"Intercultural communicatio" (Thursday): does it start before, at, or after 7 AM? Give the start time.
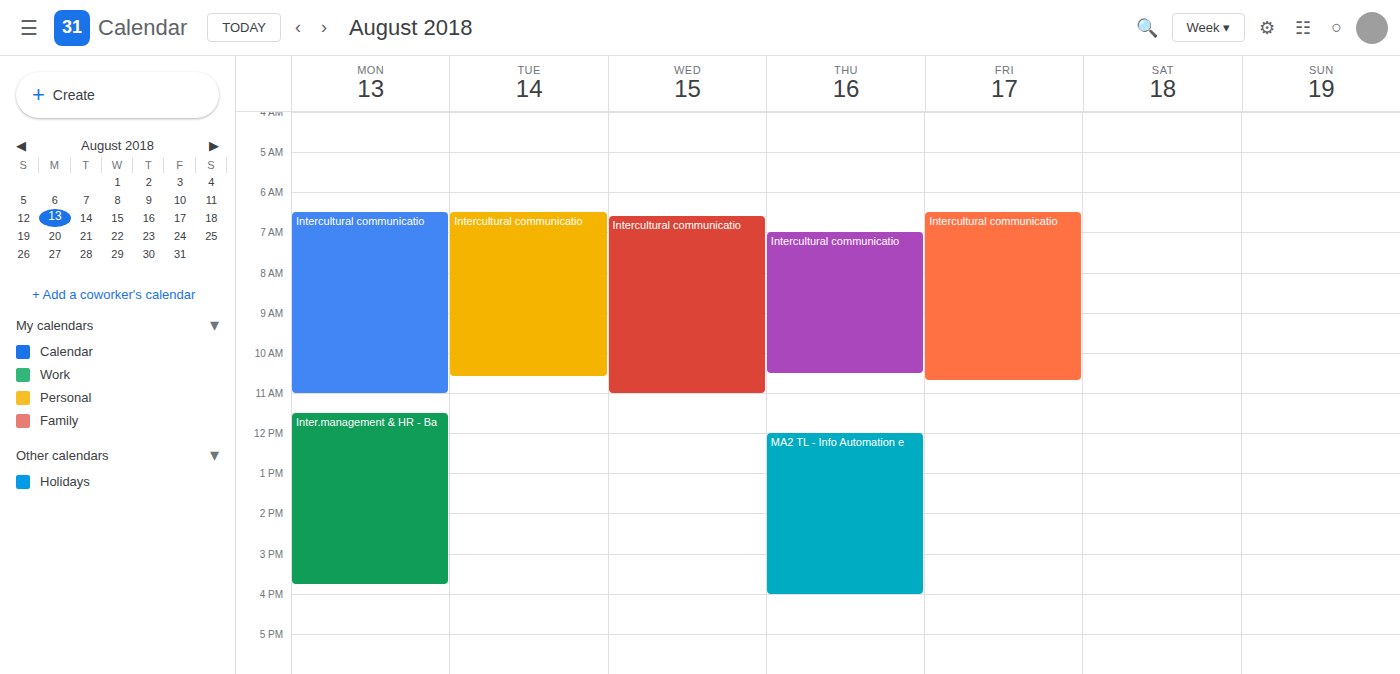
7:00 AM -- exactly at 7 AM, on the 7 AM line.